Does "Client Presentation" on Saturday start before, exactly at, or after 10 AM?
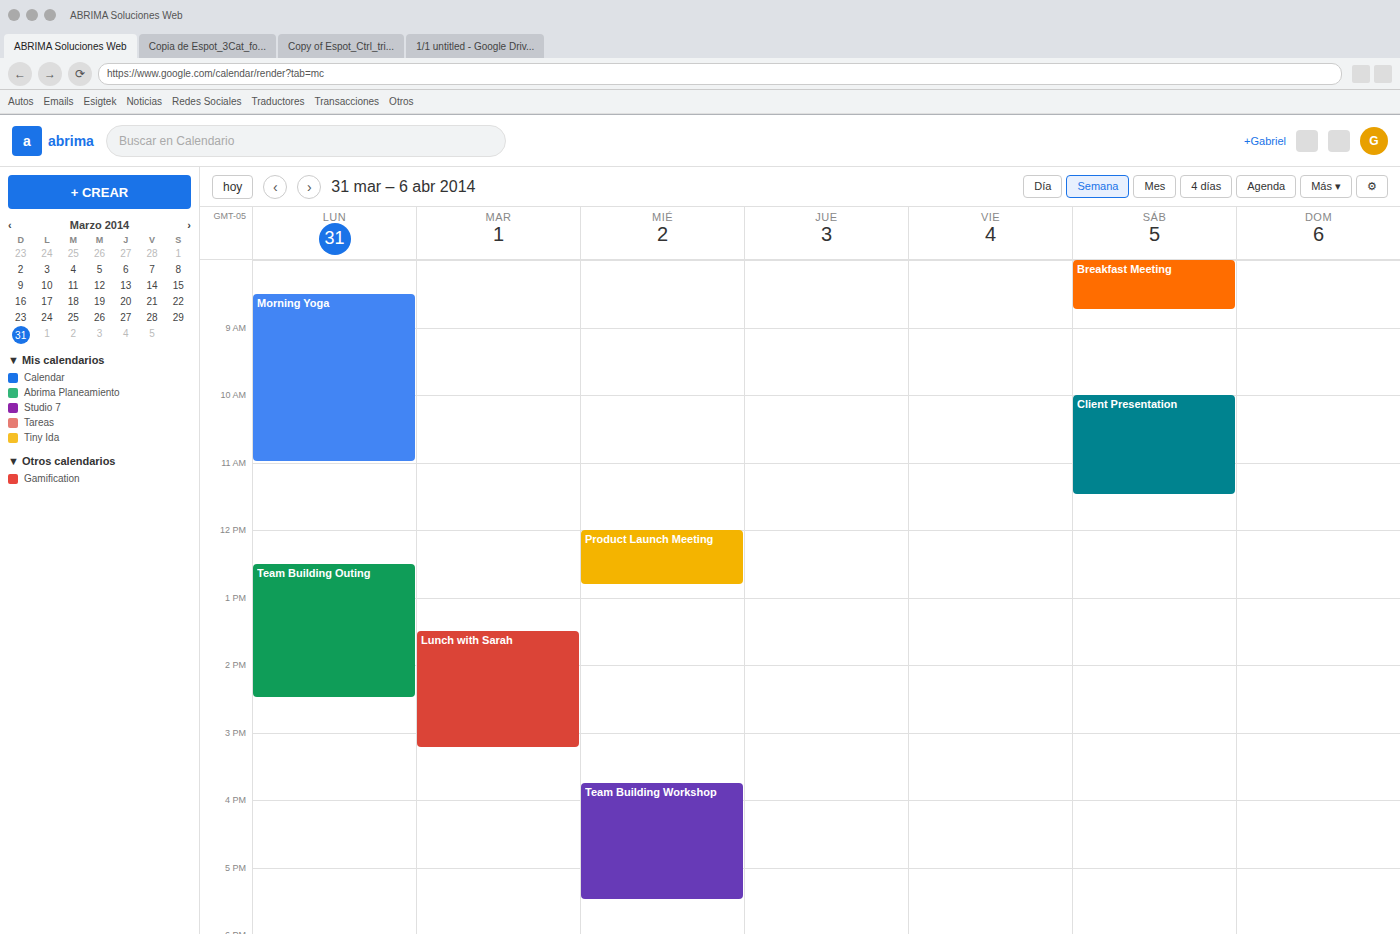
10:00 AM -- exactly at 10 AM, on the 10 AM line.